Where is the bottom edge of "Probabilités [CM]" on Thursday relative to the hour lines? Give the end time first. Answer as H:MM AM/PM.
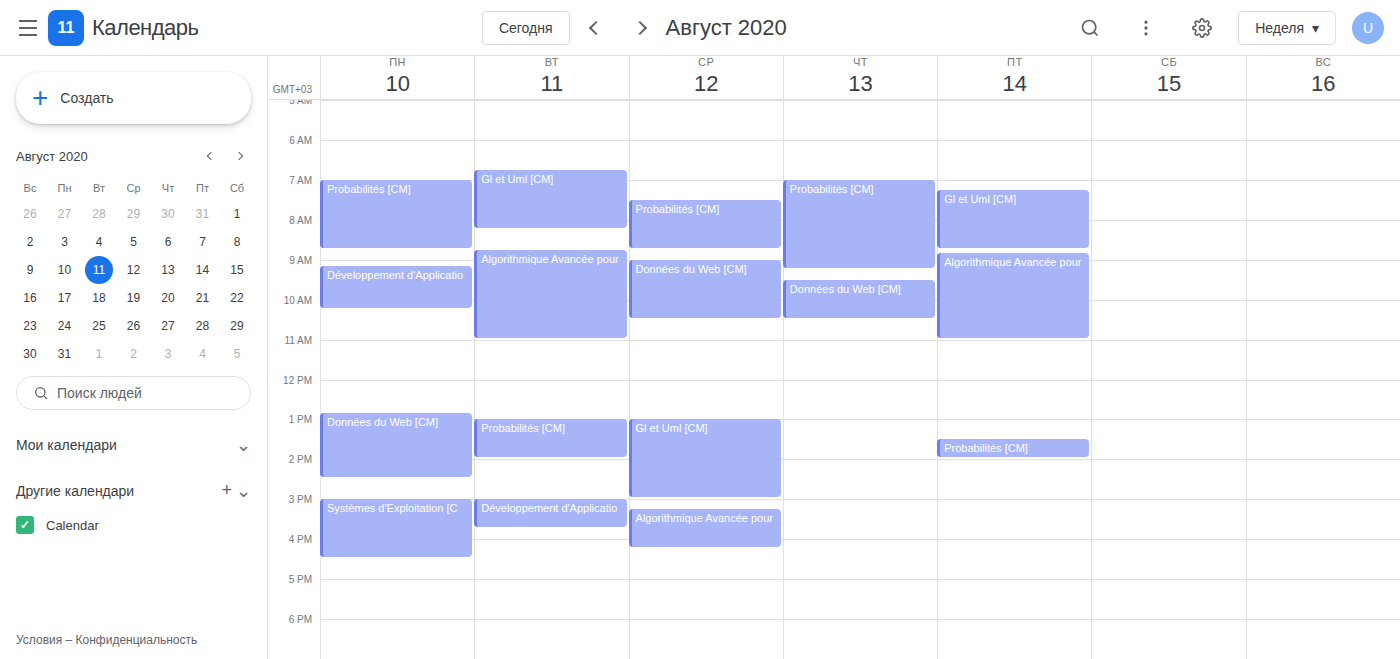
9:15 AM -- neither: a quarter of the way from the 9 AM line to the 10 AM line.